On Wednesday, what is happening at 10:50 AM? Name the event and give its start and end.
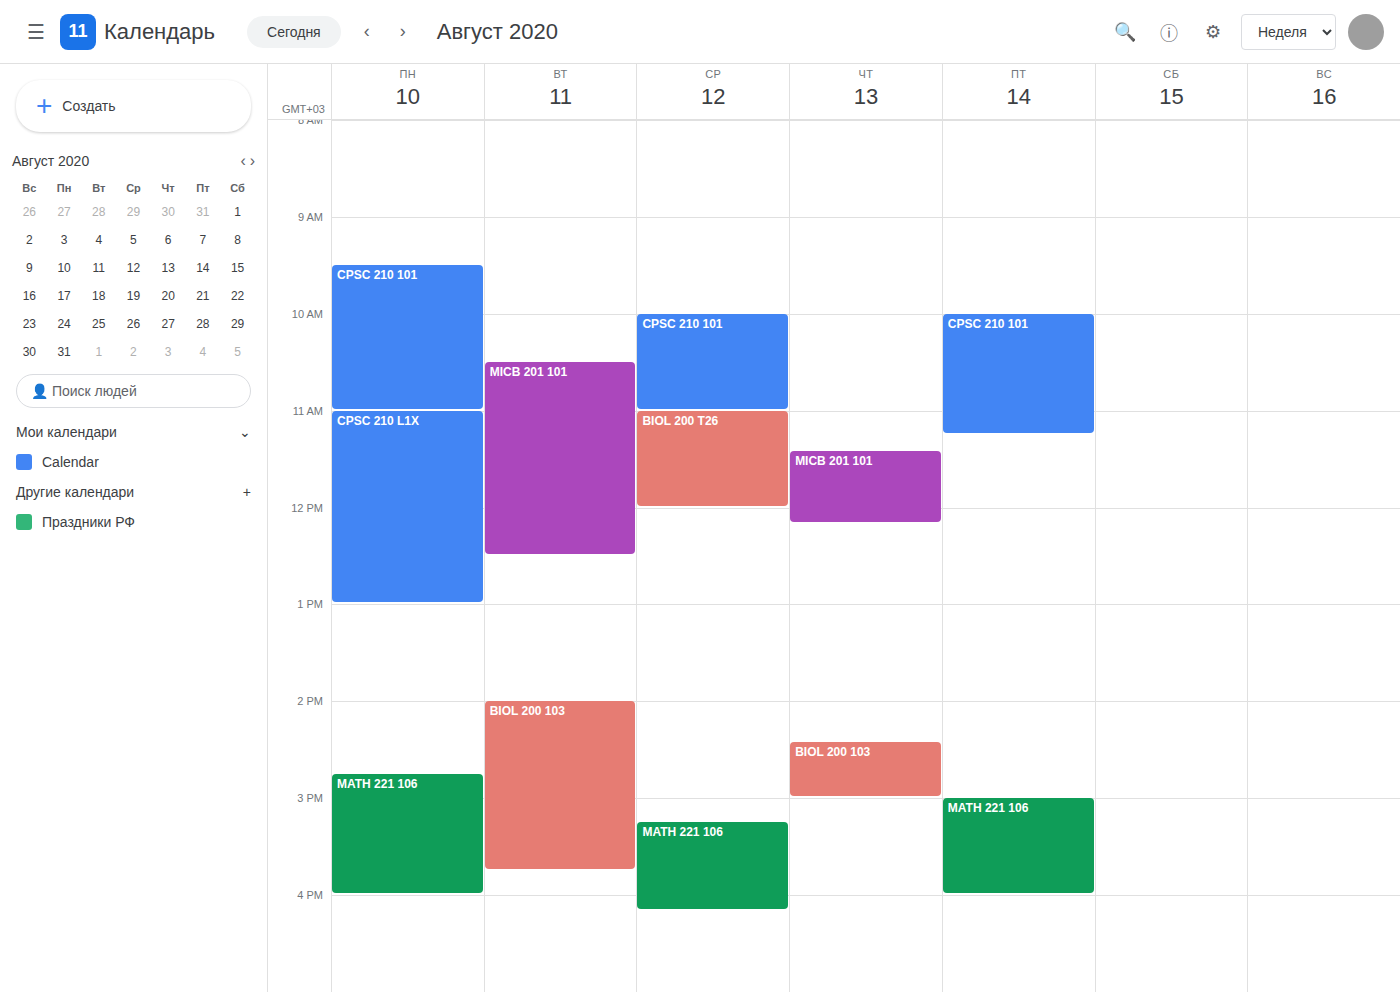
"CPSC 210 101", 10:00 AM to 11:00 AM